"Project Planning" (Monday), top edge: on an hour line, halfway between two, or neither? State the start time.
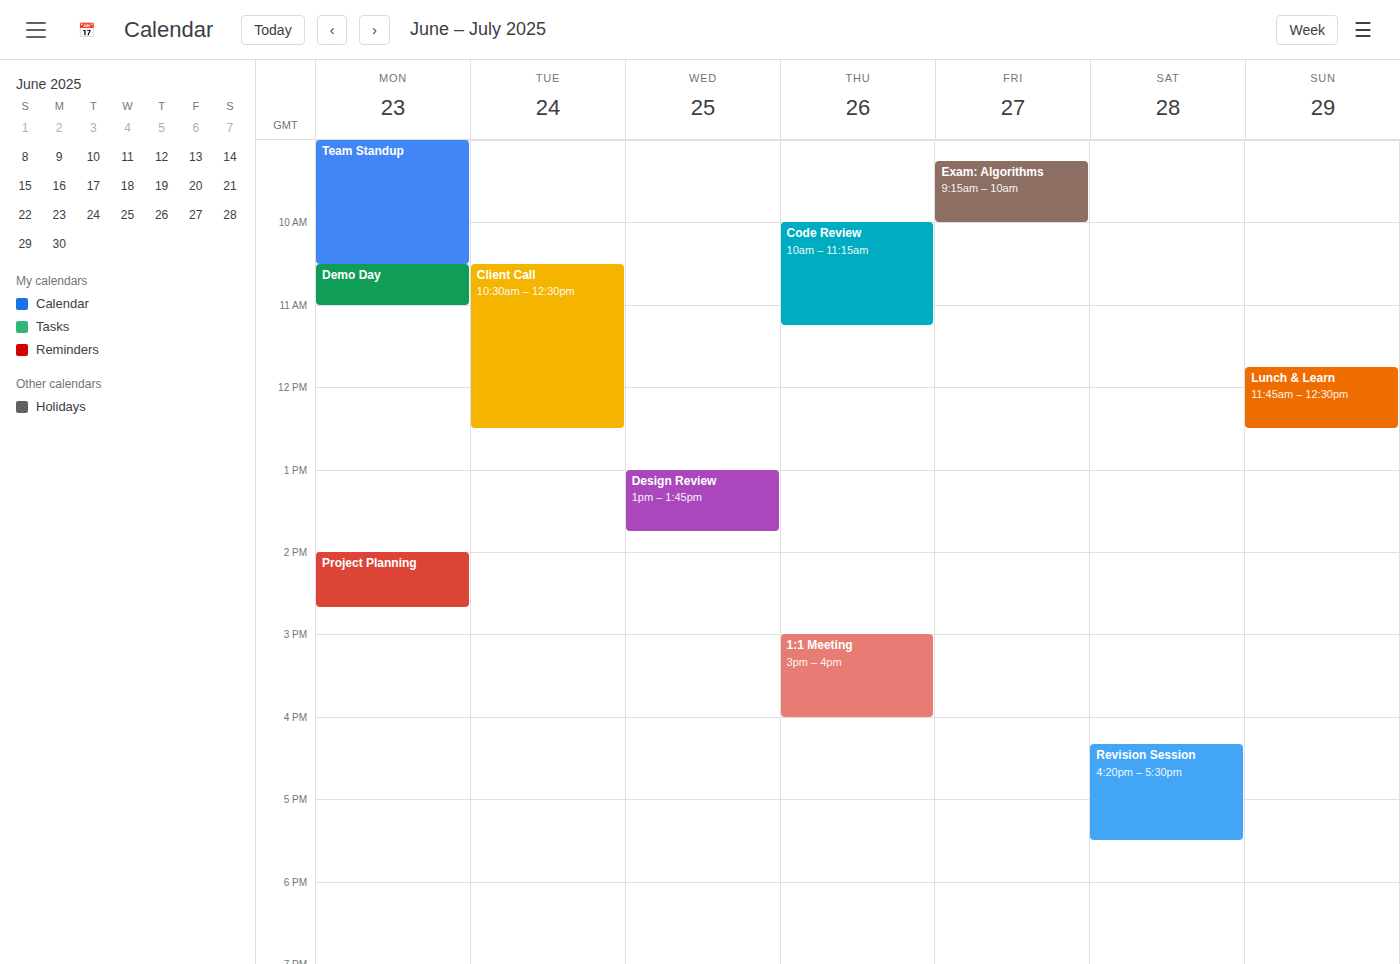
2:00 PM -- exactly on the 2 PM line.